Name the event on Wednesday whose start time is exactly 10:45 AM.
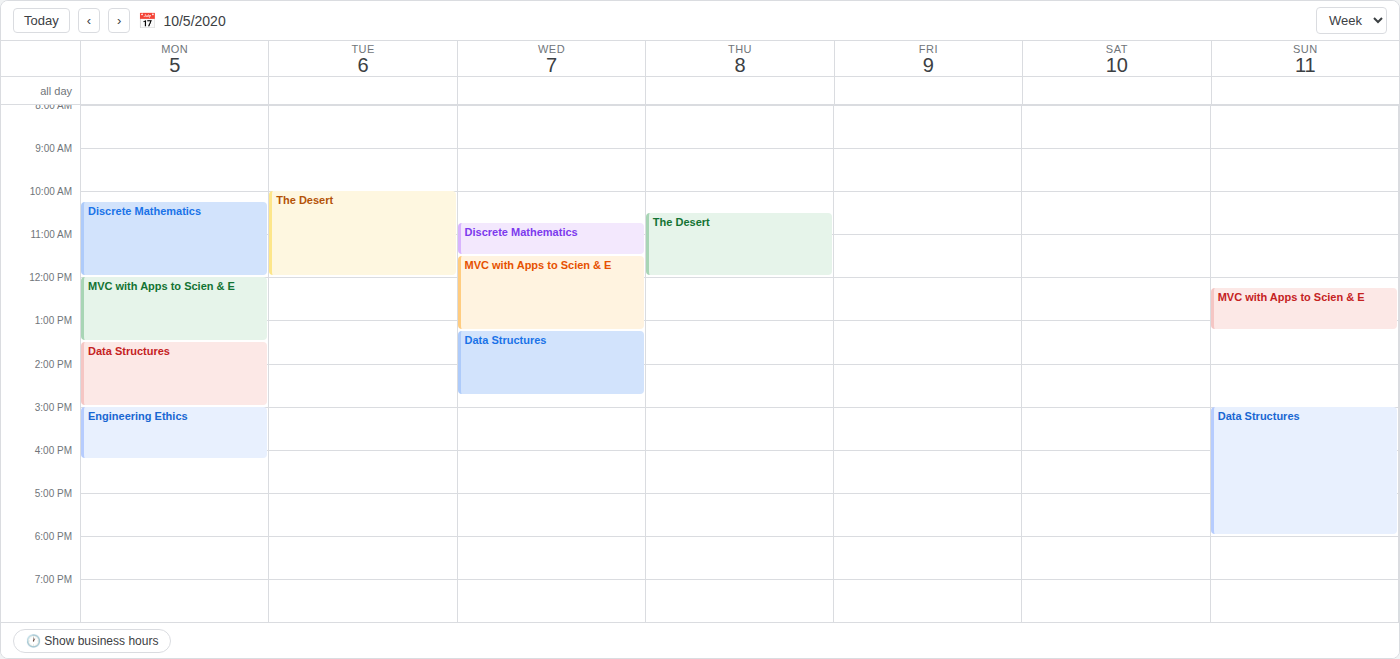
"Discrete Mathematics"